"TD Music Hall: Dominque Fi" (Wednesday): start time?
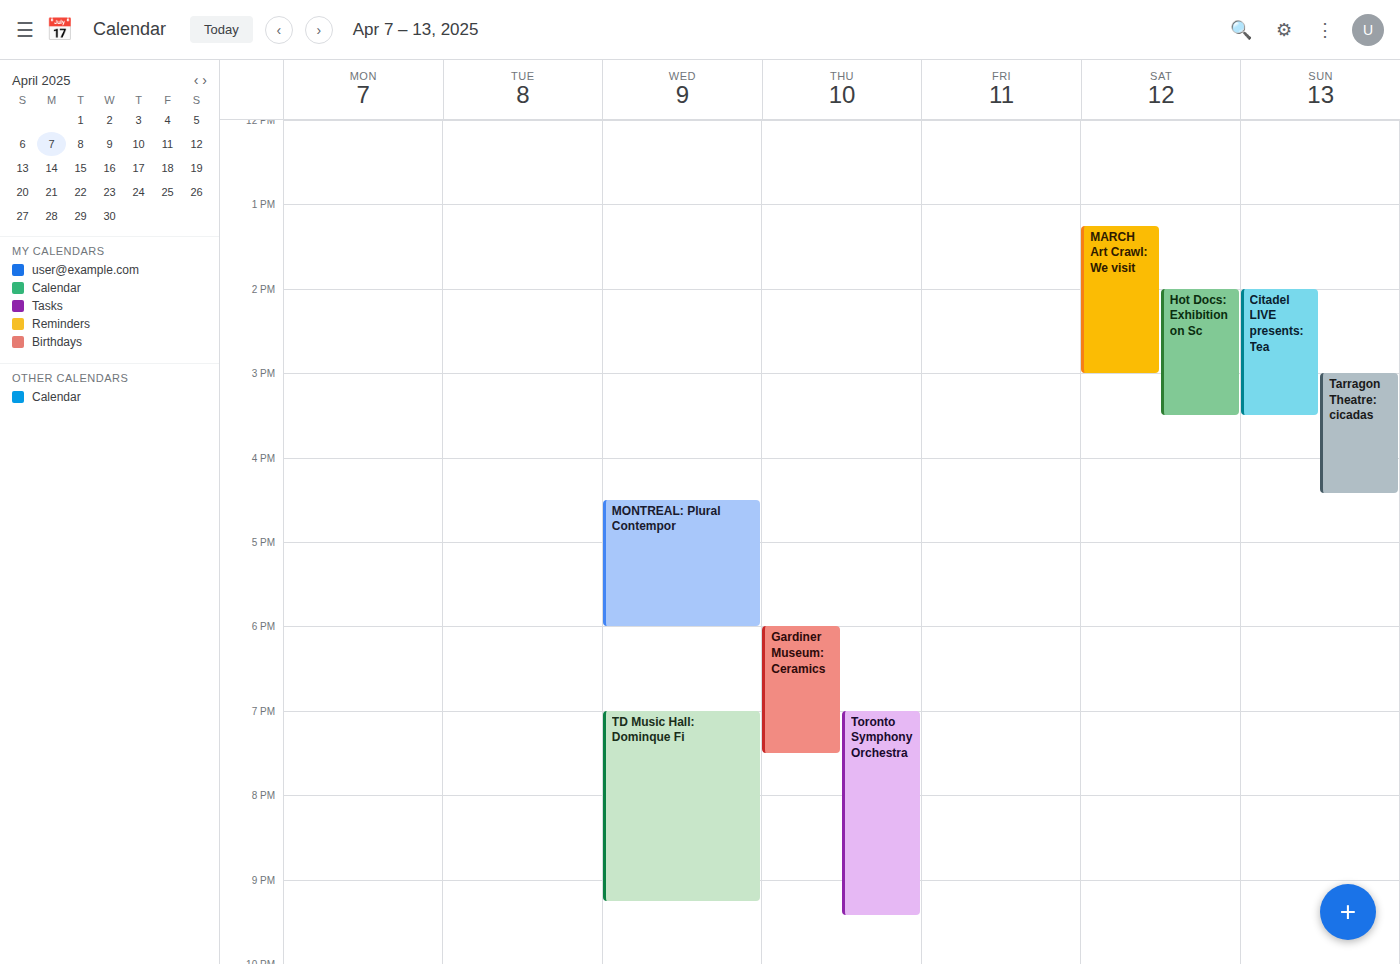
7:00 PM